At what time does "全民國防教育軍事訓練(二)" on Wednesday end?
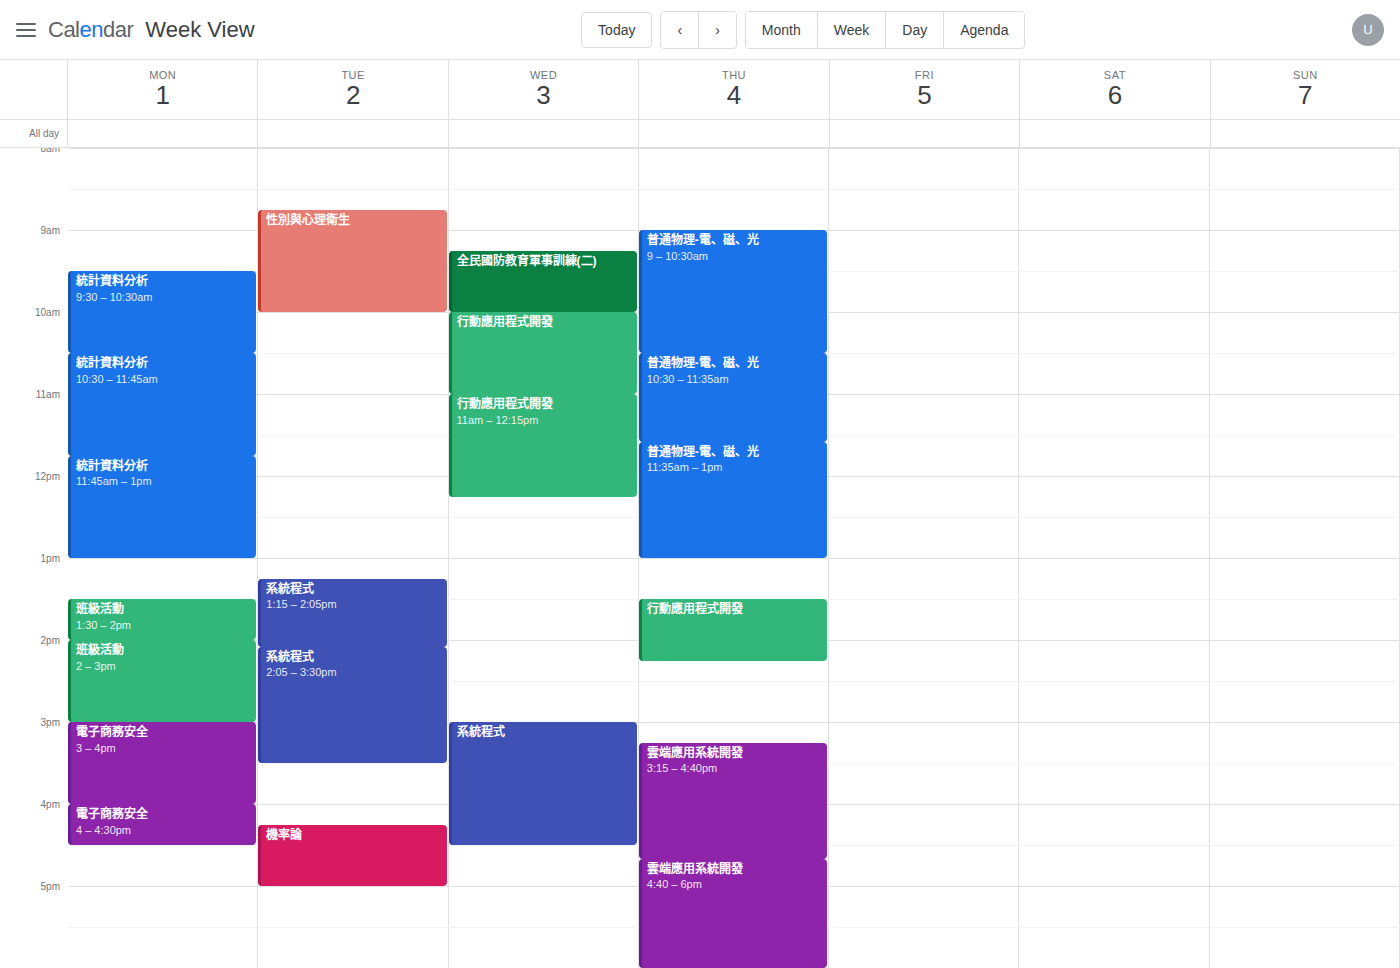
10:00 AM